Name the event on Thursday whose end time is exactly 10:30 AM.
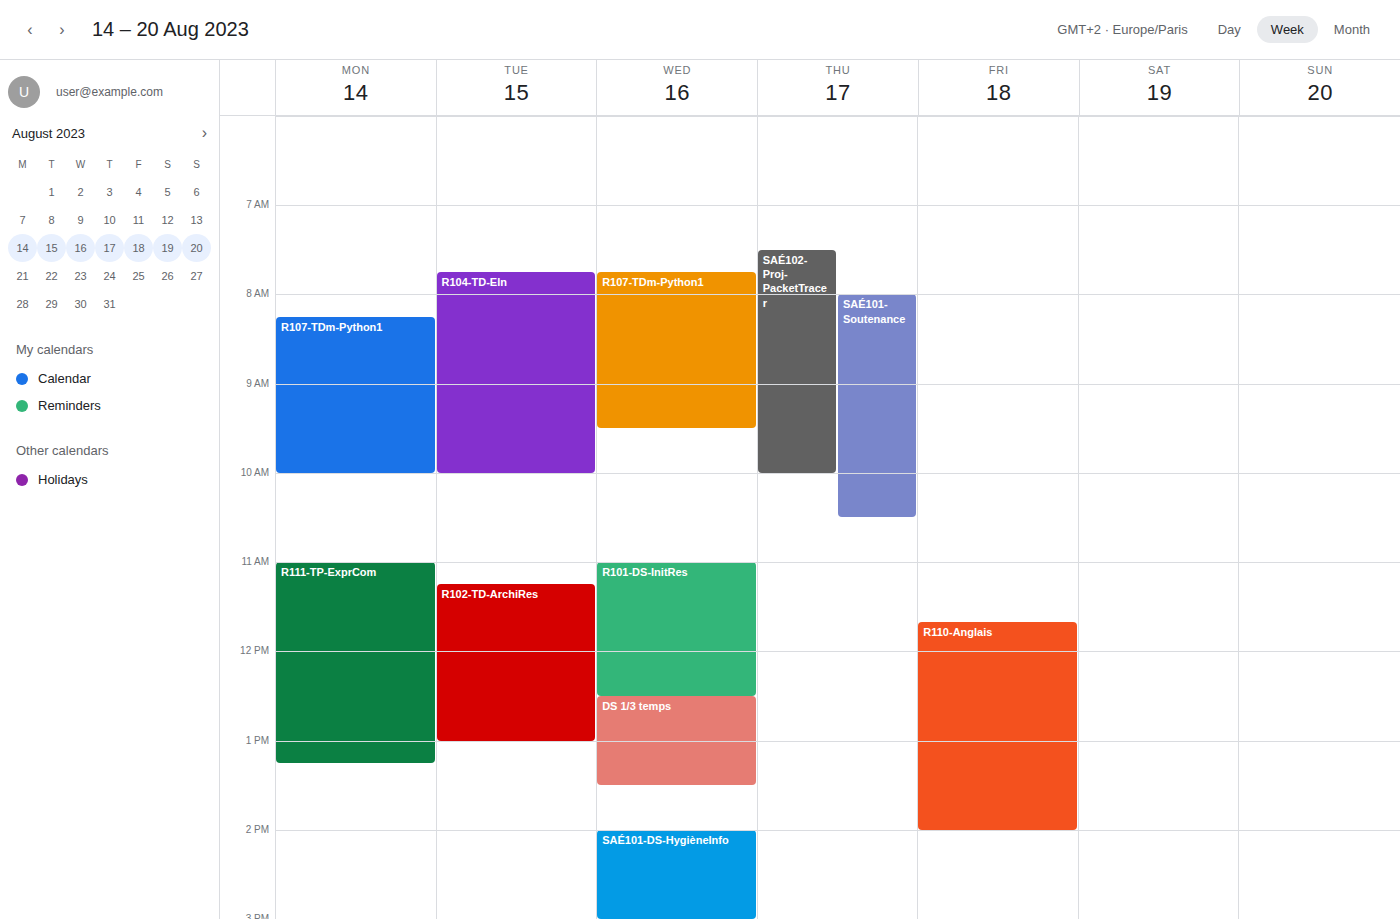
"SAÉ101-Soutenance"